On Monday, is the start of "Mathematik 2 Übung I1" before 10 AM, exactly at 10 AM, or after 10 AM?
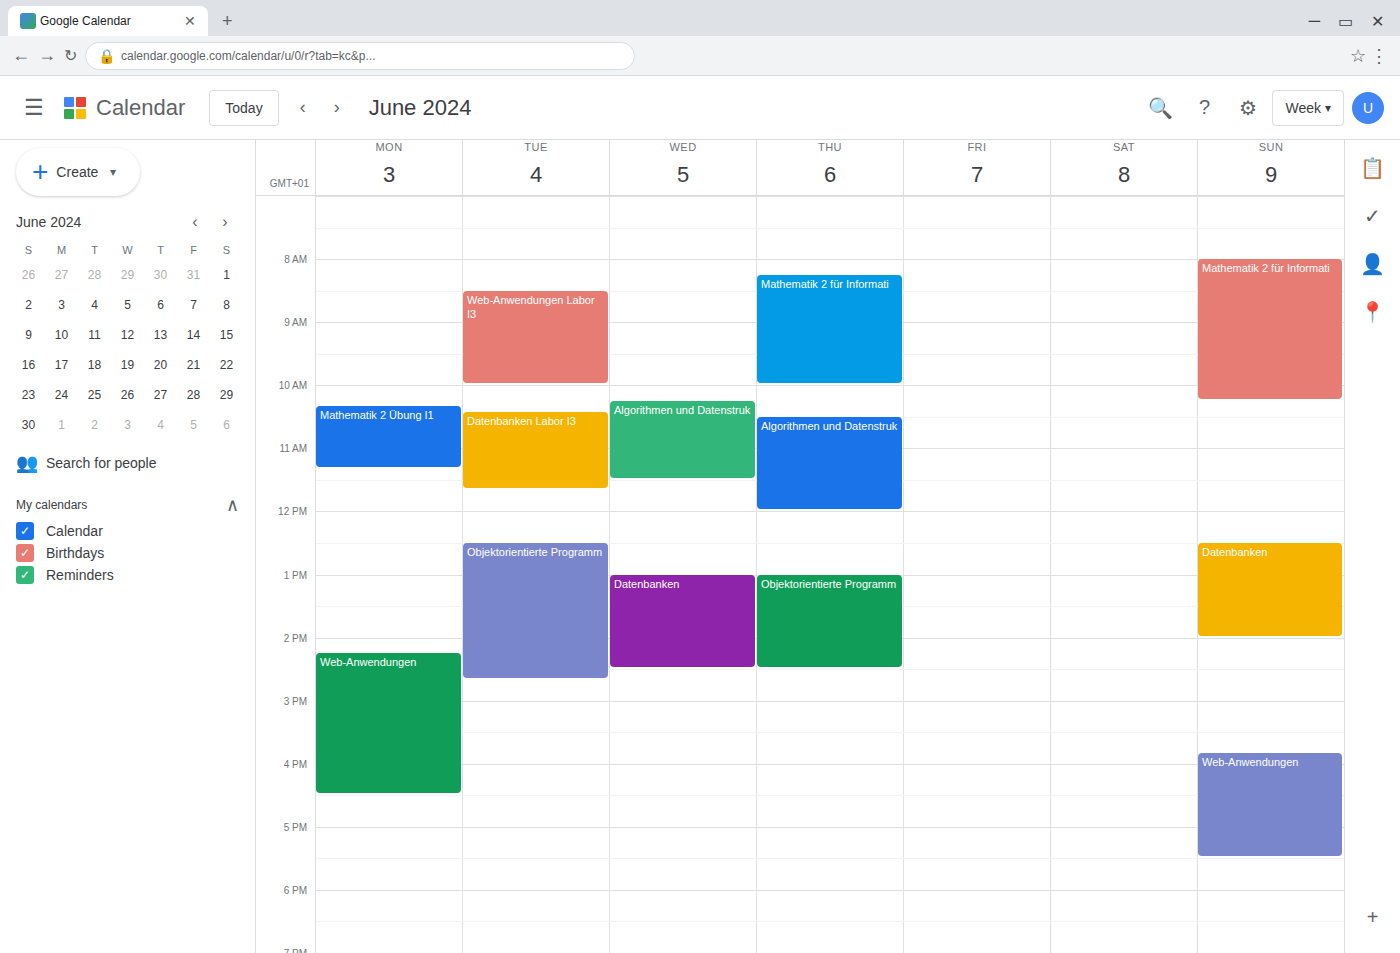
10:20 AM -- after 10 AM, 20 minutes below the 10 AM line.